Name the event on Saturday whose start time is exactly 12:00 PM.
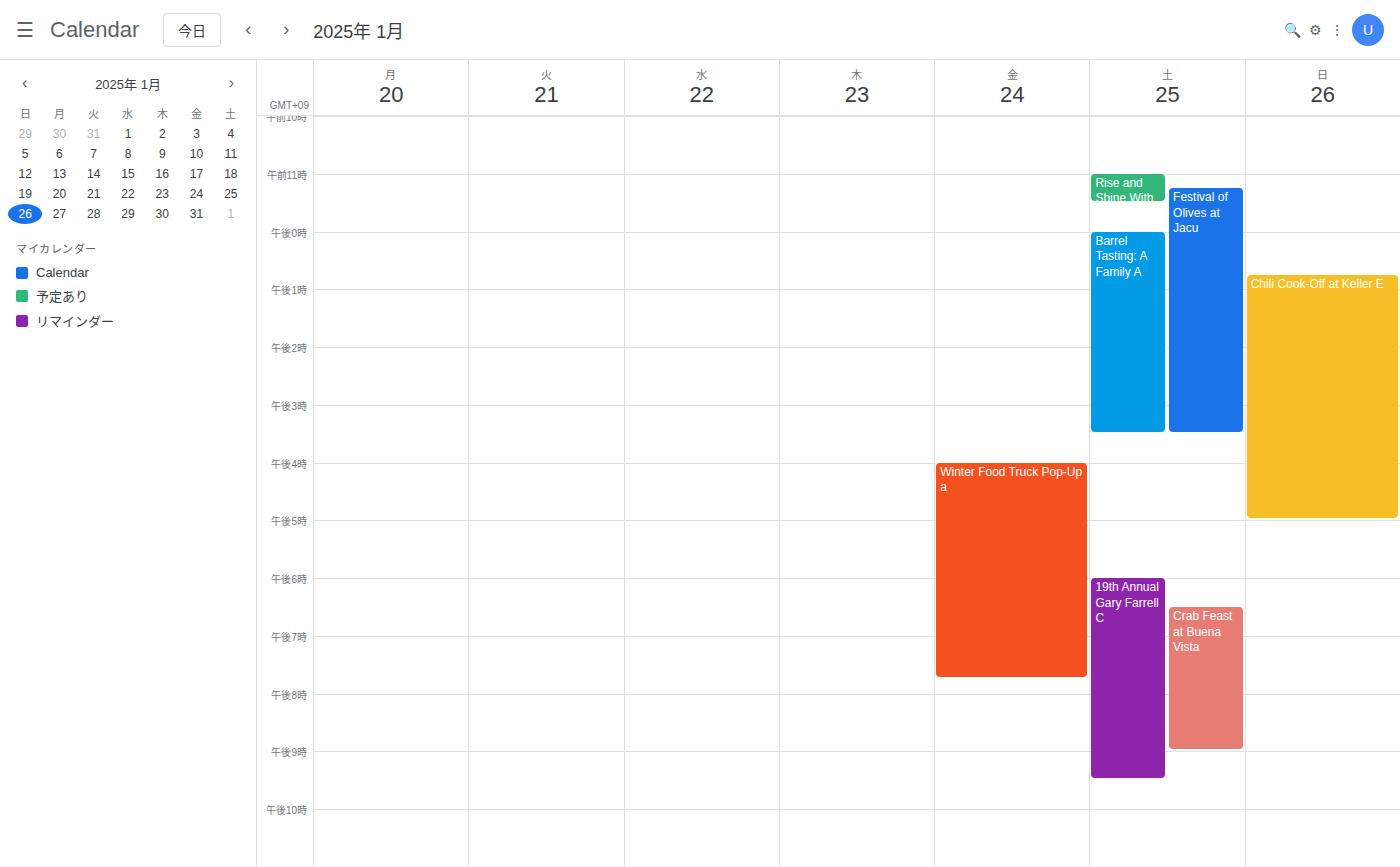
"Barrel Tasting: A Family A"